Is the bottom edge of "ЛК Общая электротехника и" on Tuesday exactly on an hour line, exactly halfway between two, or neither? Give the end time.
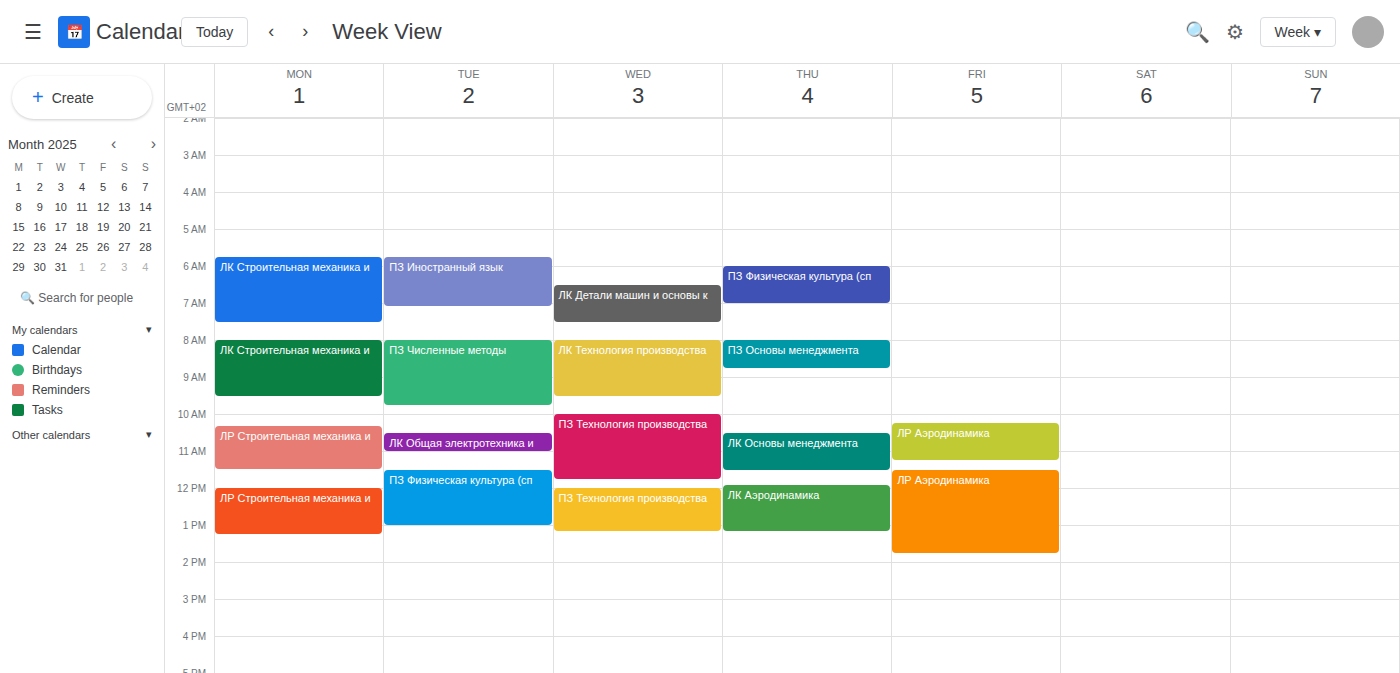
11:00 AM -- exactly on the 11 AM line.